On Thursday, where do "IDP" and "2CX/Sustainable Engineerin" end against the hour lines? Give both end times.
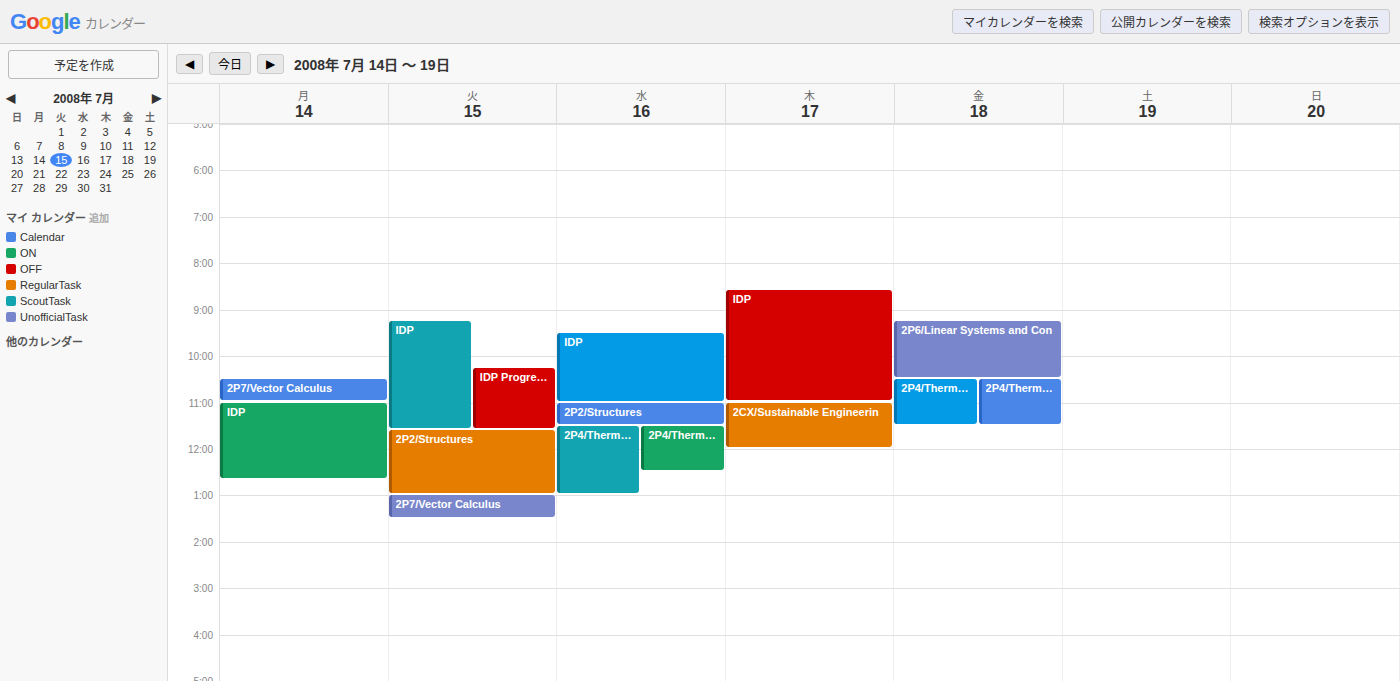
"IDP": 11:00 AM, exactly on the 11 AM line. "2CX/Sustainable Engineerin": 12:00 PM, exactly on the 12 PM line.